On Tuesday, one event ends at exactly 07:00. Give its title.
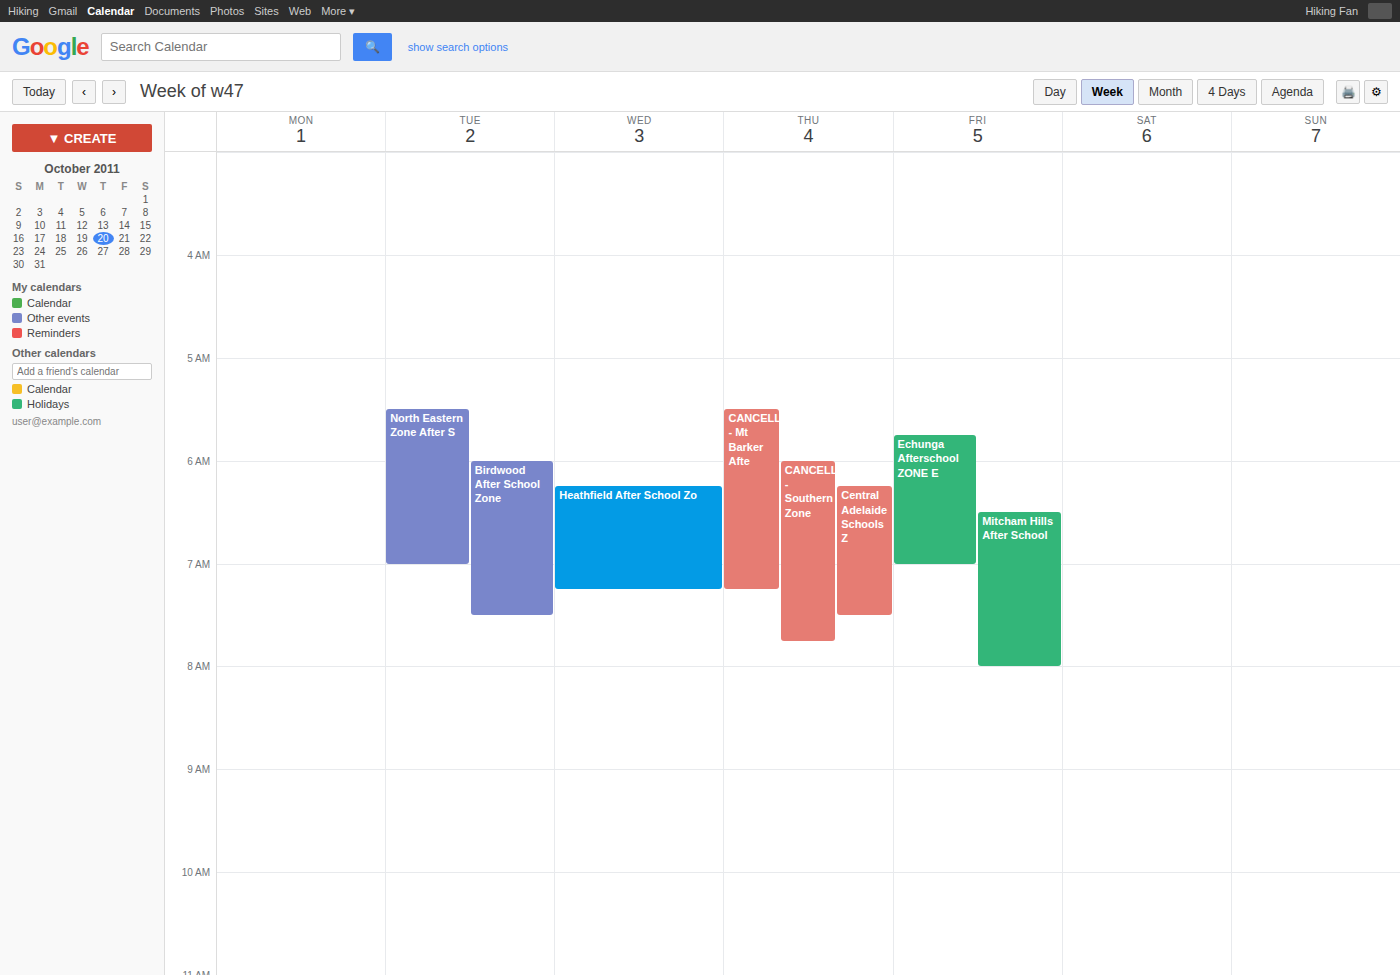
"North Eastern Zone After S"